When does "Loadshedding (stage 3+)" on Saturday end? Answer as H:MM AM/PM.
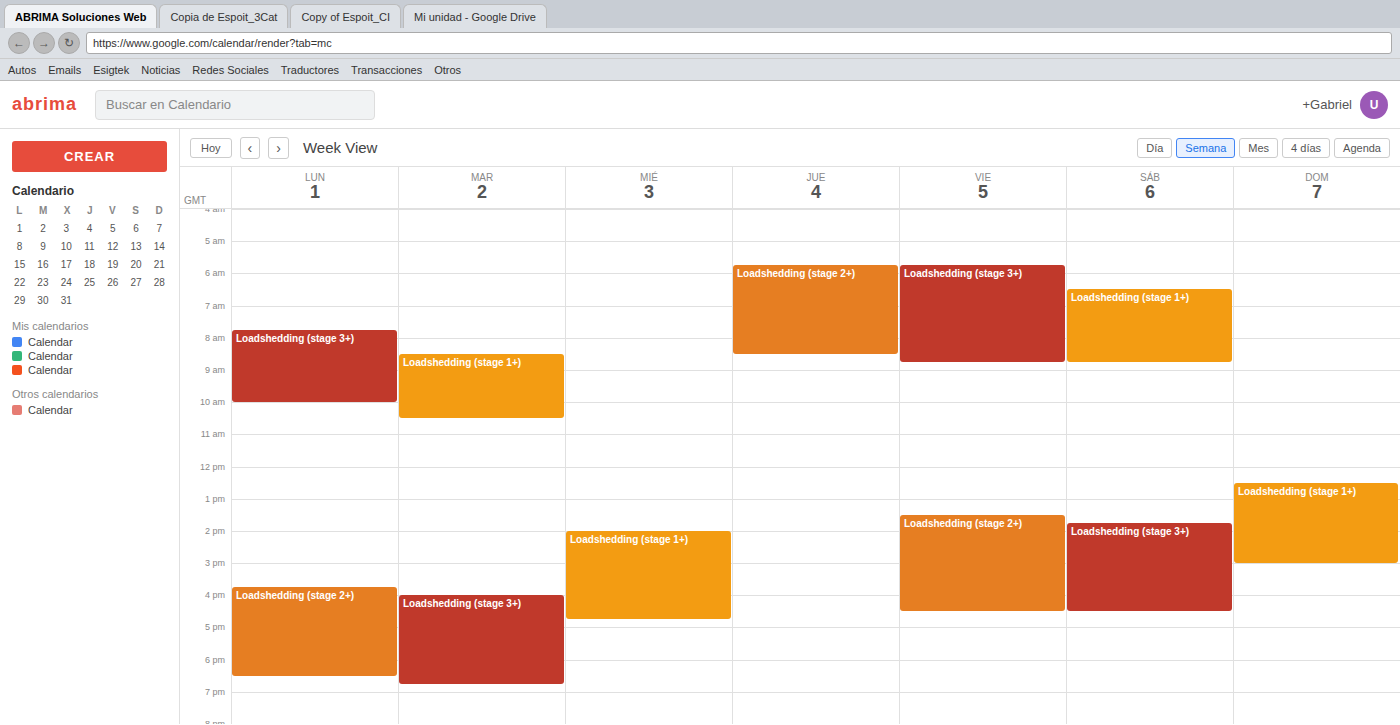
4:30 PM